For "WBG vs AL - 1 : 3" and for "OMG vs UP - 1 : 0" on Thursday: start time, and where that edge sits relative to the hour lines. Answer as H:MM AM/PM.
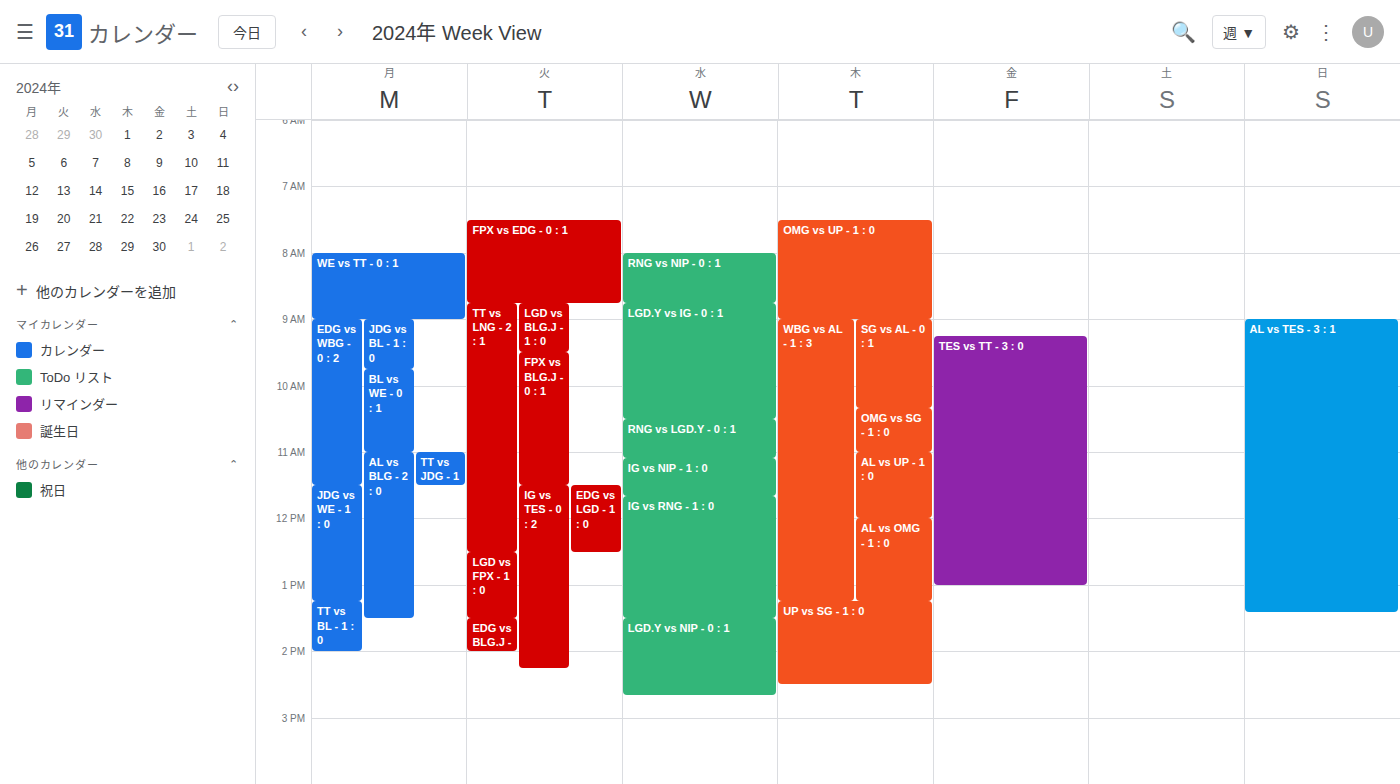
"WBG vs AL - 1 : 3": 9:00 AM, exactly on the 9 AM line. "OMG vs UP - 1 : 0": 7:30 AM, halfway between the 7 AM and 8 AM lines.